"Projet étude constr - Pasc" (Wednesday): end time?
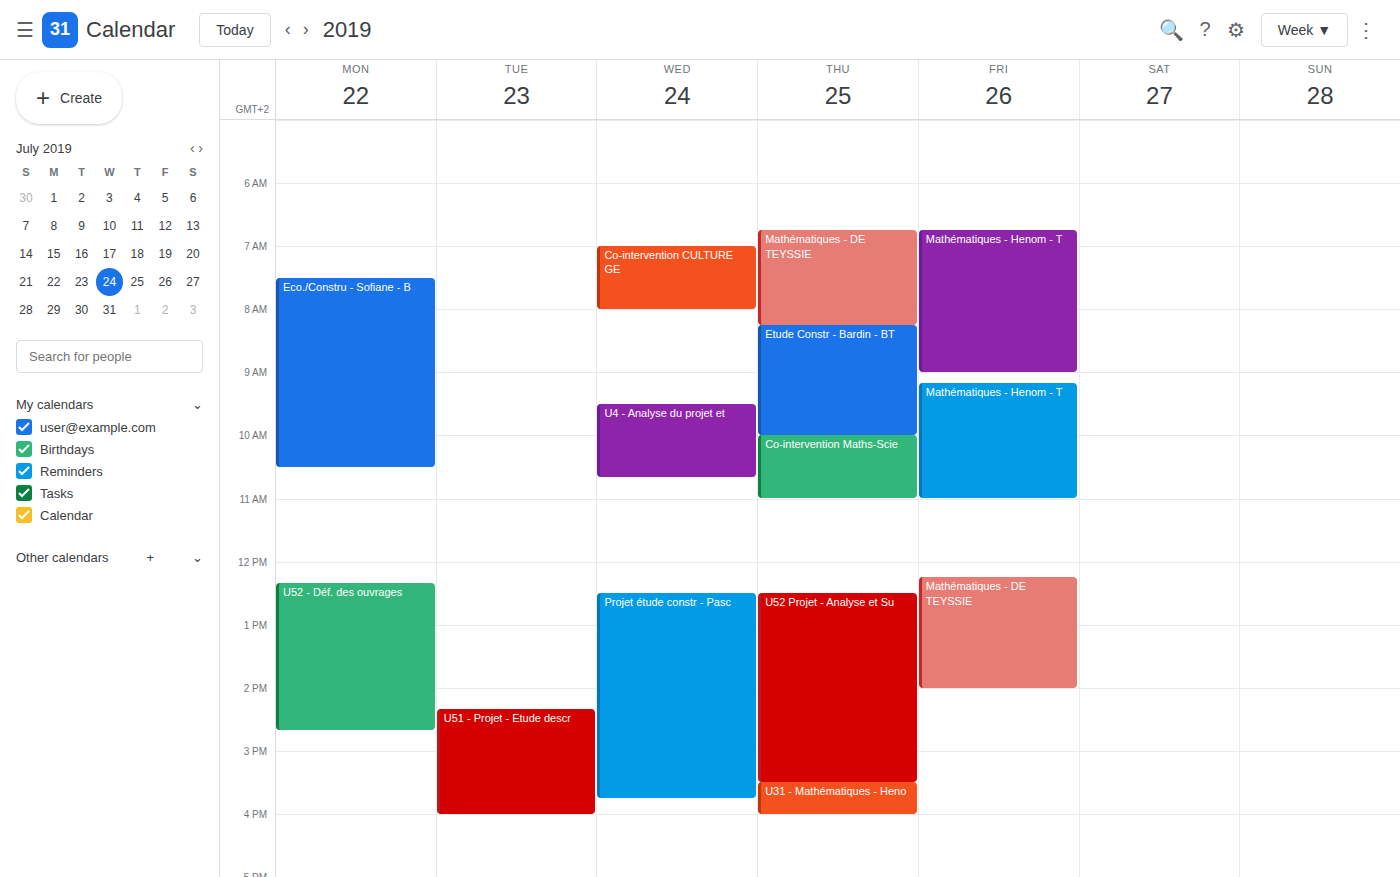
3:45 PM